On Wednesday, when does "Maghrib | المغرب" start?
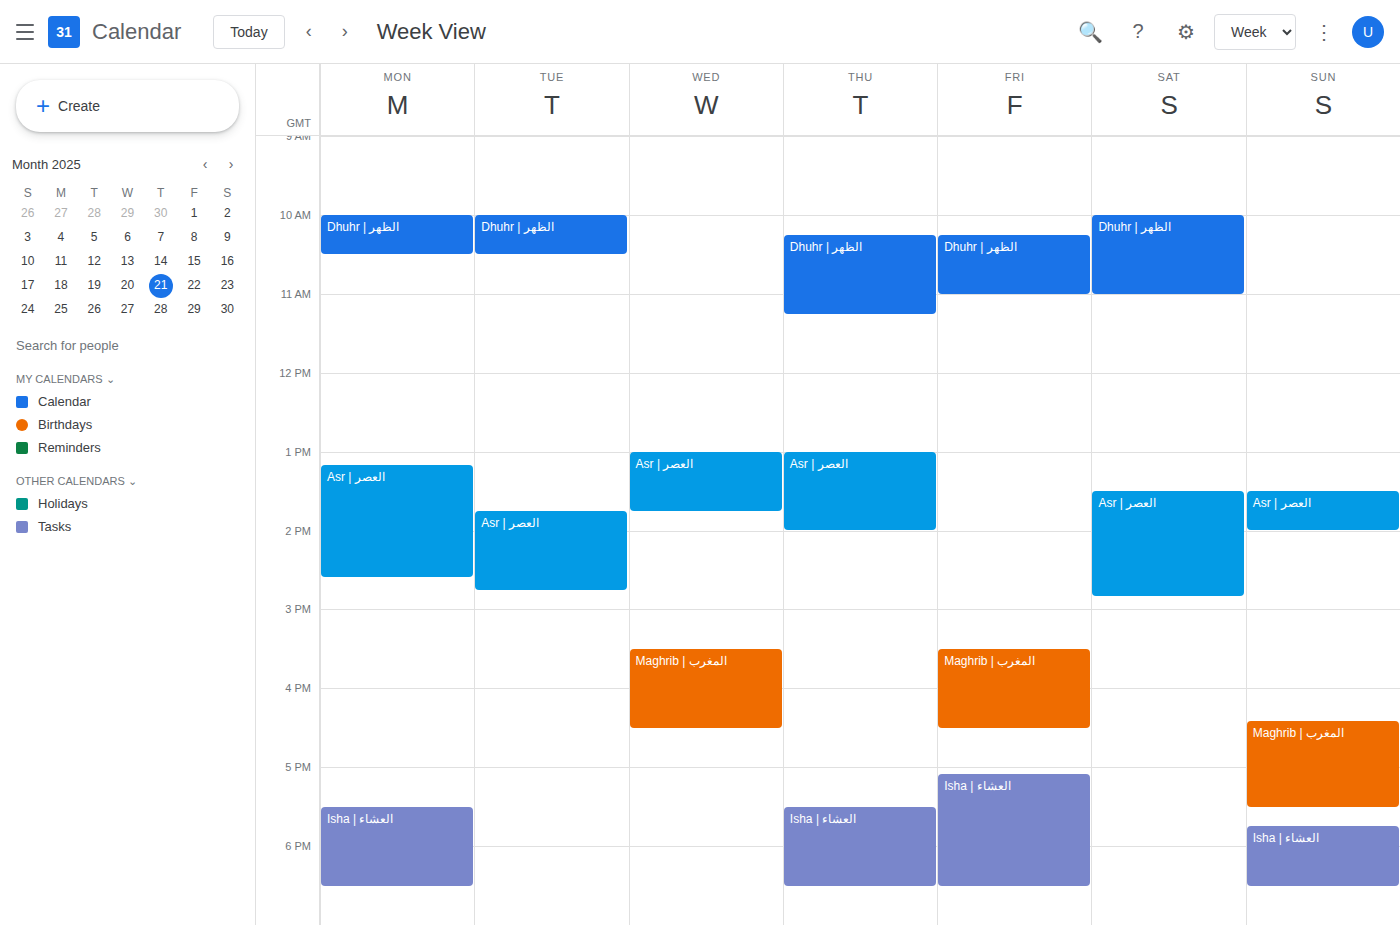
15:30